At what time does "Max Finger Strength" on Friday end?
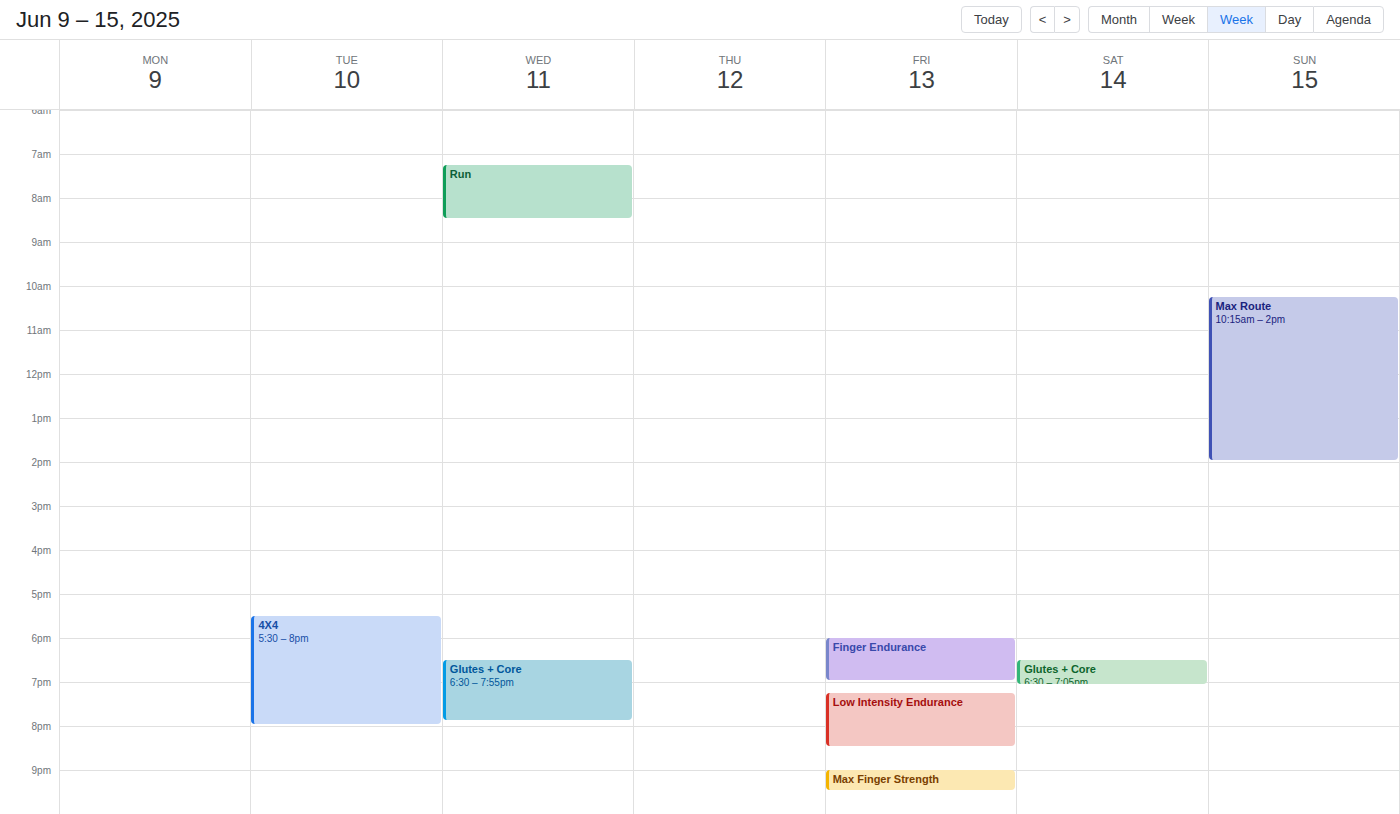
9:30 PM